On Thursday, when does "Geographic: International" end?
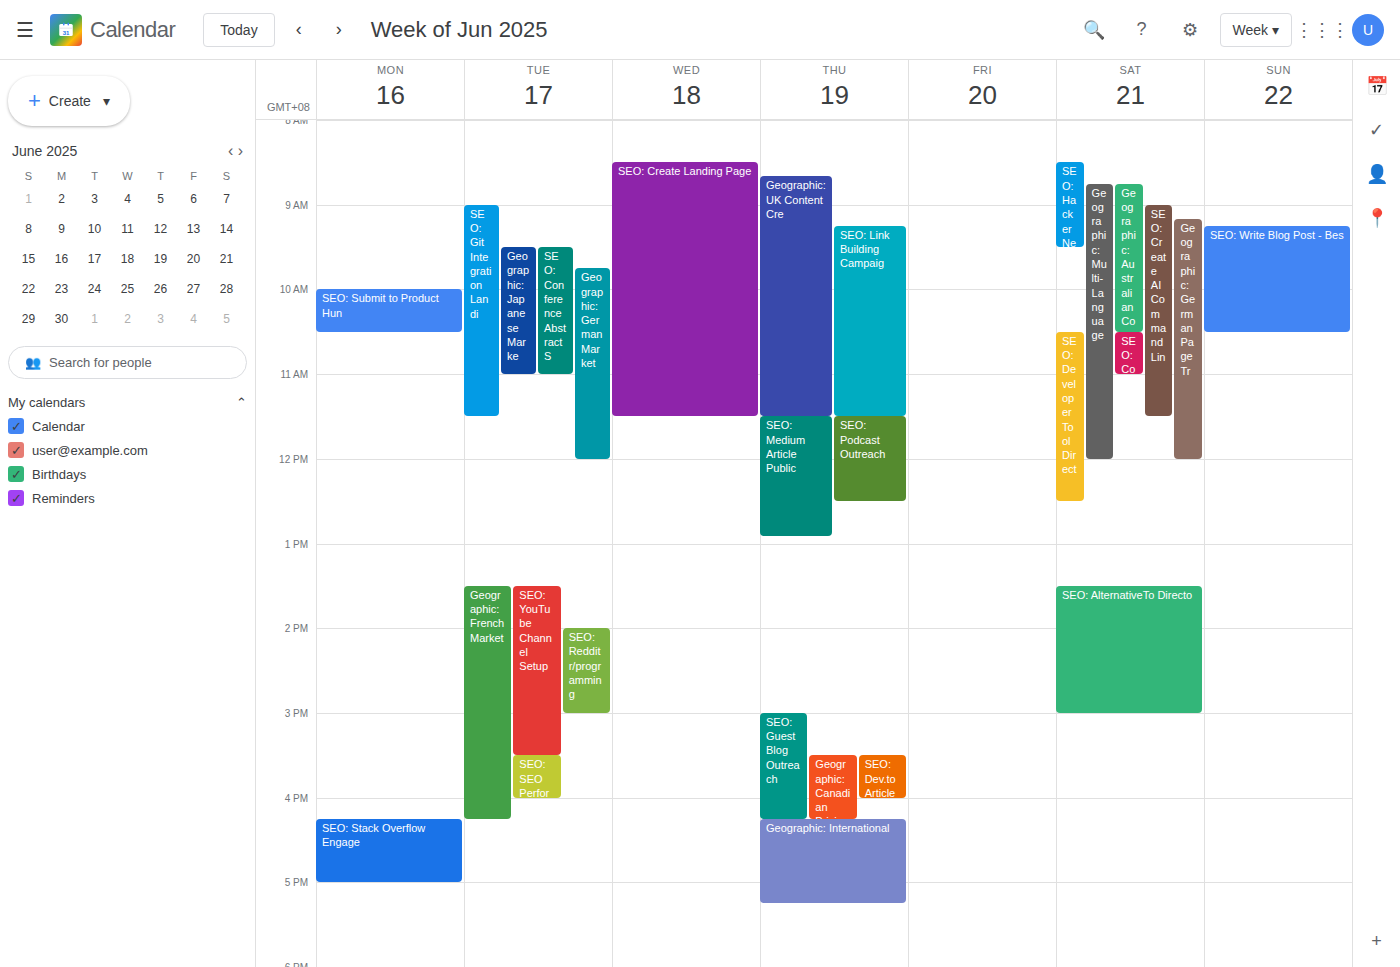
5:15 PM